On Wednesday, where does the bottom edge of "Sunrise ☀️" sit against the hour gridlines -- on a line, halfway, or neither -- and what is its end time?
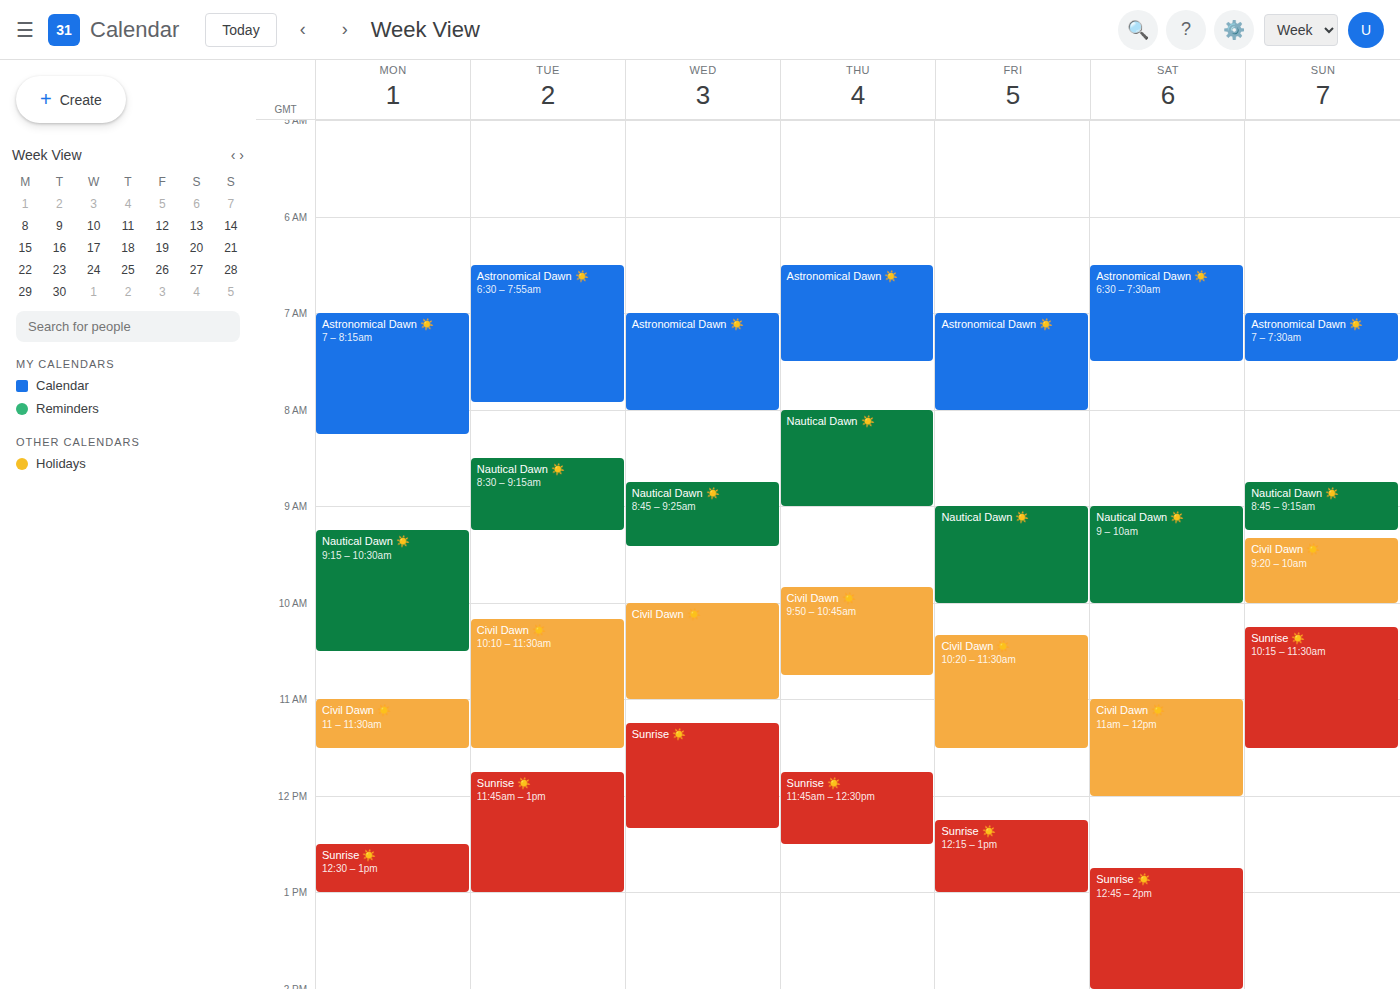
12:20 PM -- neither: 20 minutes below the 12 PM line and 40 minutes above the 1 PM line.